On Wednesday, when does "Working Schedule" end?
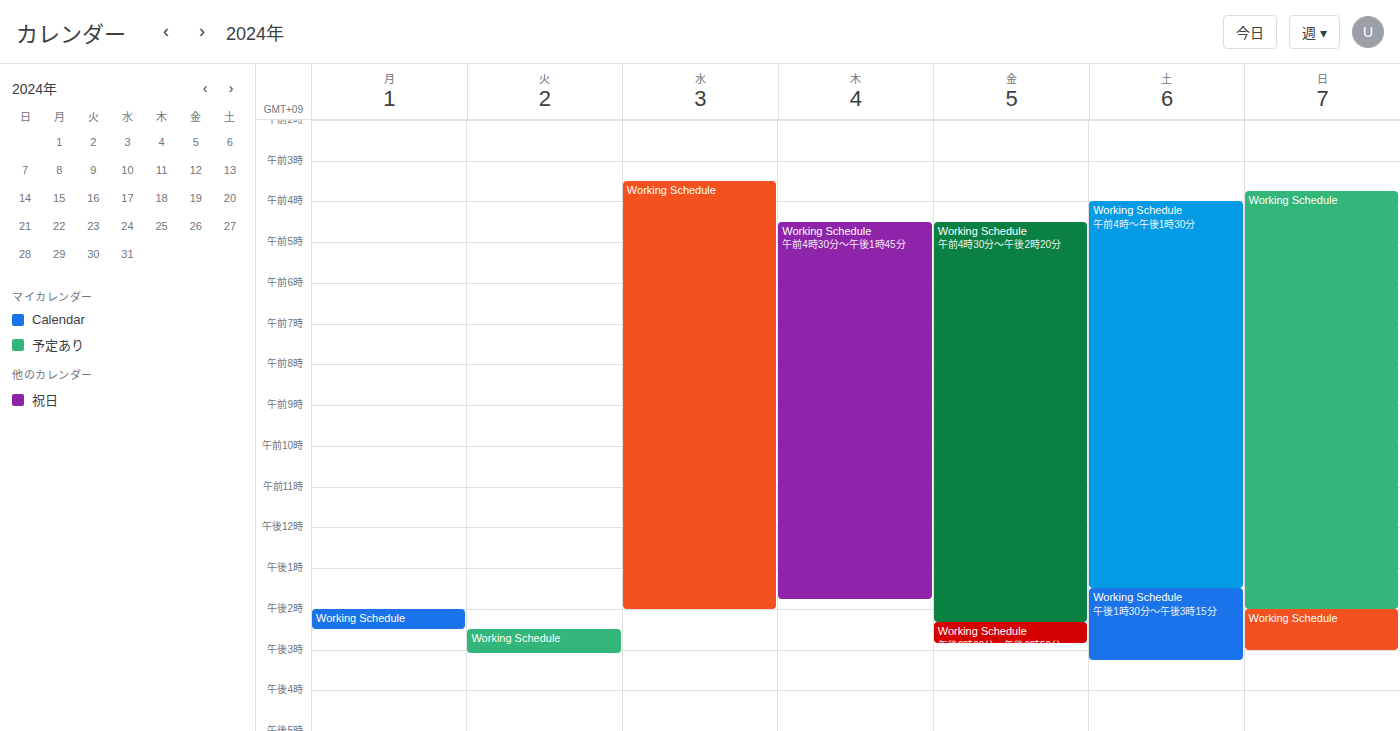
2:00 PM